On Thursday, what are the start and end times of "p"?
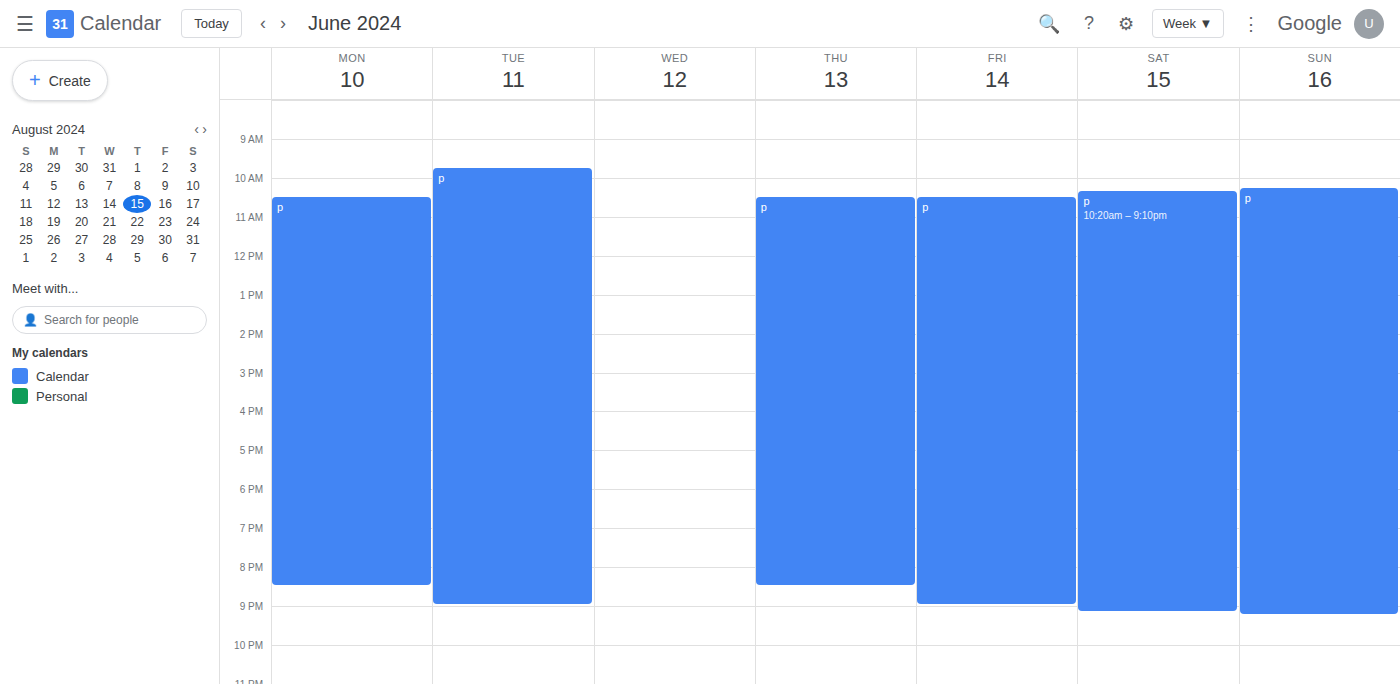
10:30 AM to 8:30 PM